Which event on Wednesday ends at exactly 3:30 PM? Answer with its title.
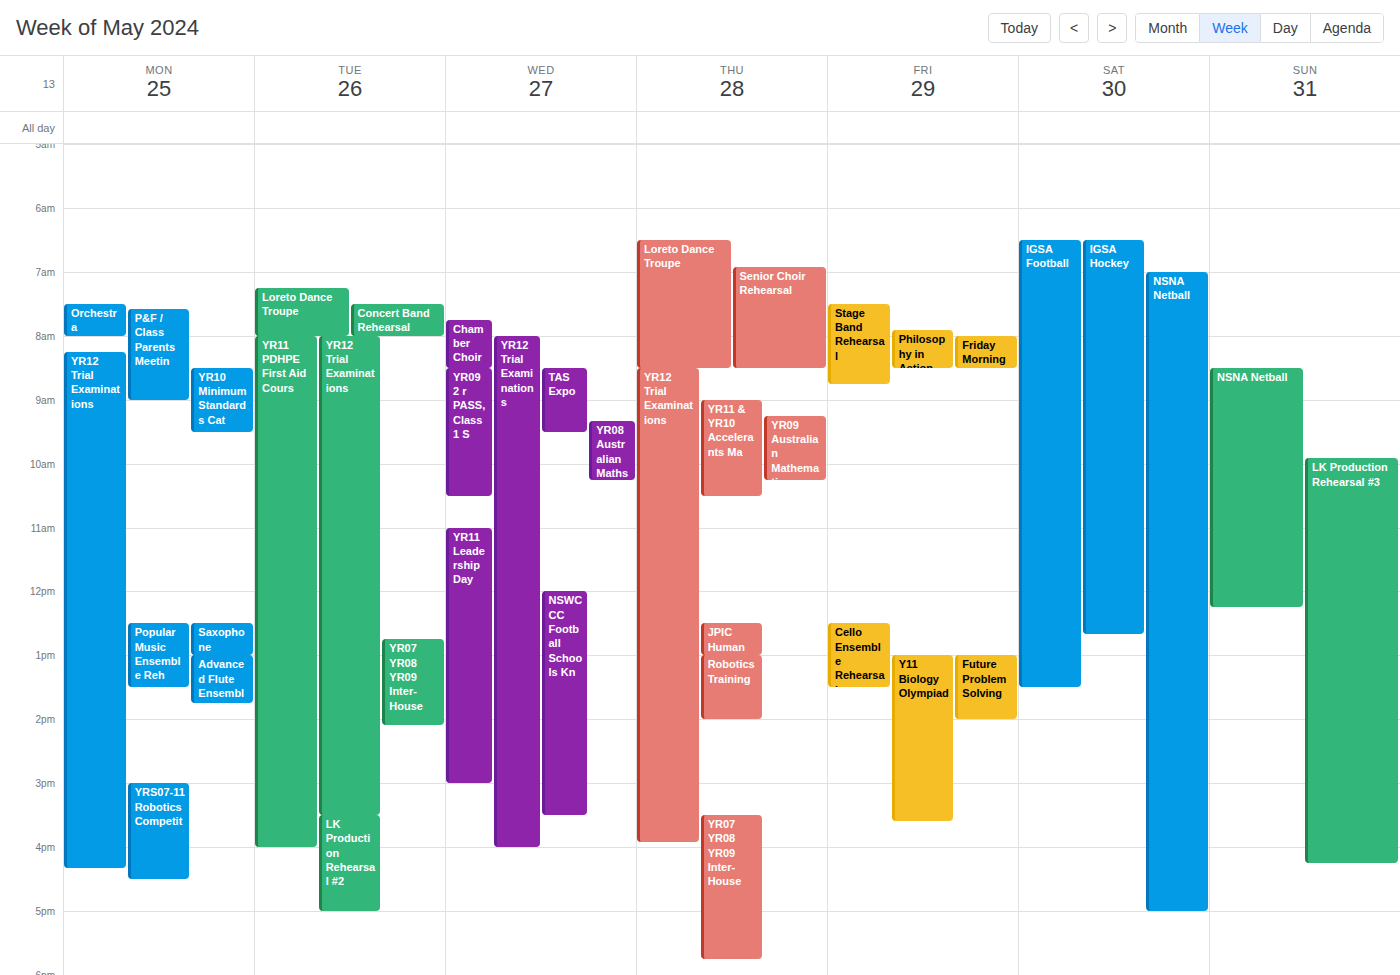
"NSWCCC Football Schools Kn"